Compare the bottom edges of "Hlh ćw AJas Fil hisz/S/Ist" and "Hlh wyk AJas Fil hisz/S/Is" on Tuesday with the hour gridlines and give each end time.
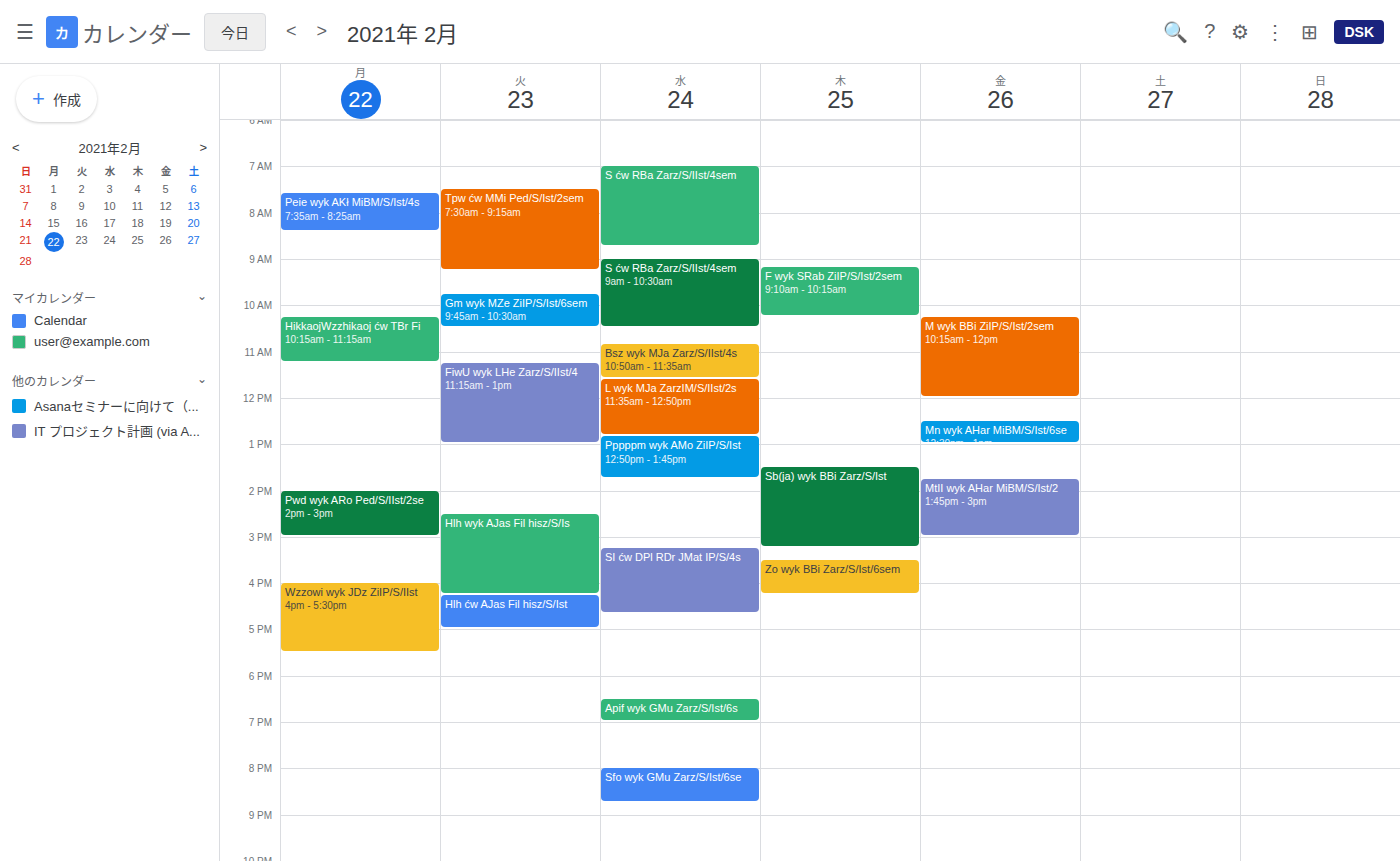
"Hlh ćw AJas Fil hisz/S/Ist": 17:00, exactly on the 17:00 line. "Hlh wyk AJas Fil hisz/S/Is": 16:15, neither: a quarter of the way from the 16:00 line to the 17:00 line.